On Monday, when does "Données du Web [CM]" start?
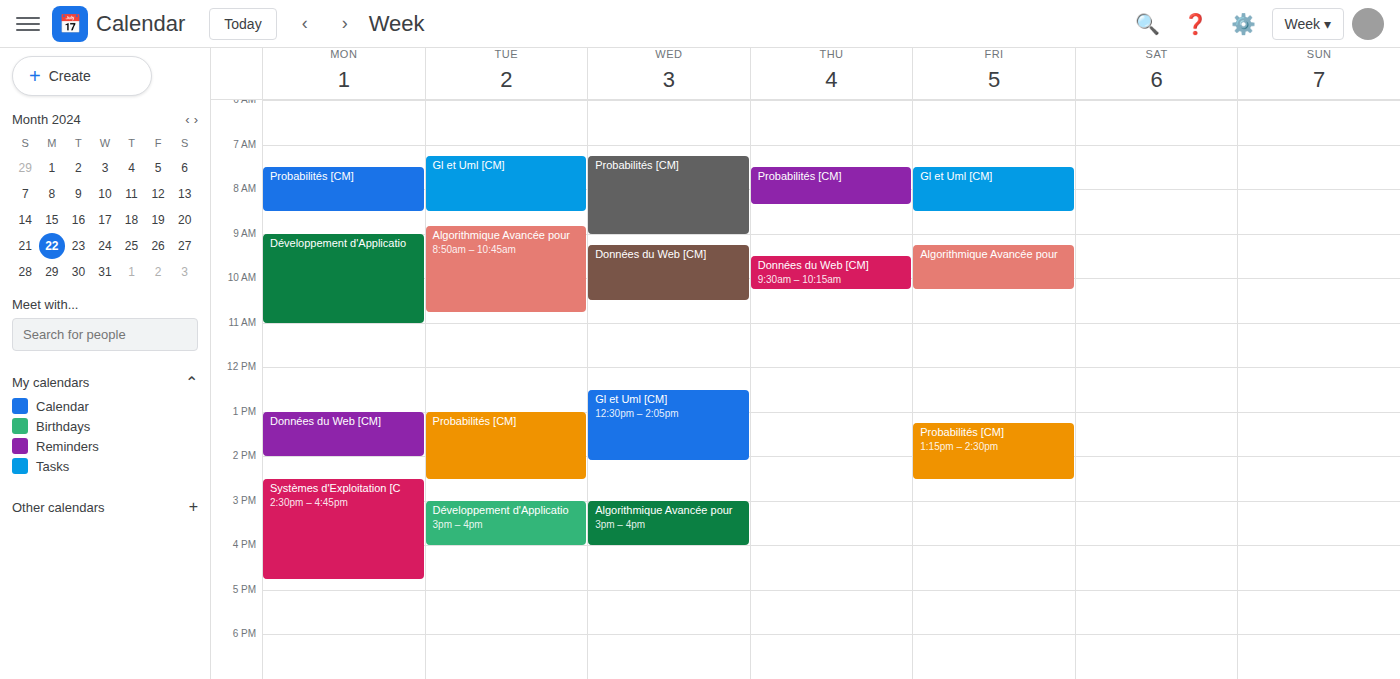
13:00